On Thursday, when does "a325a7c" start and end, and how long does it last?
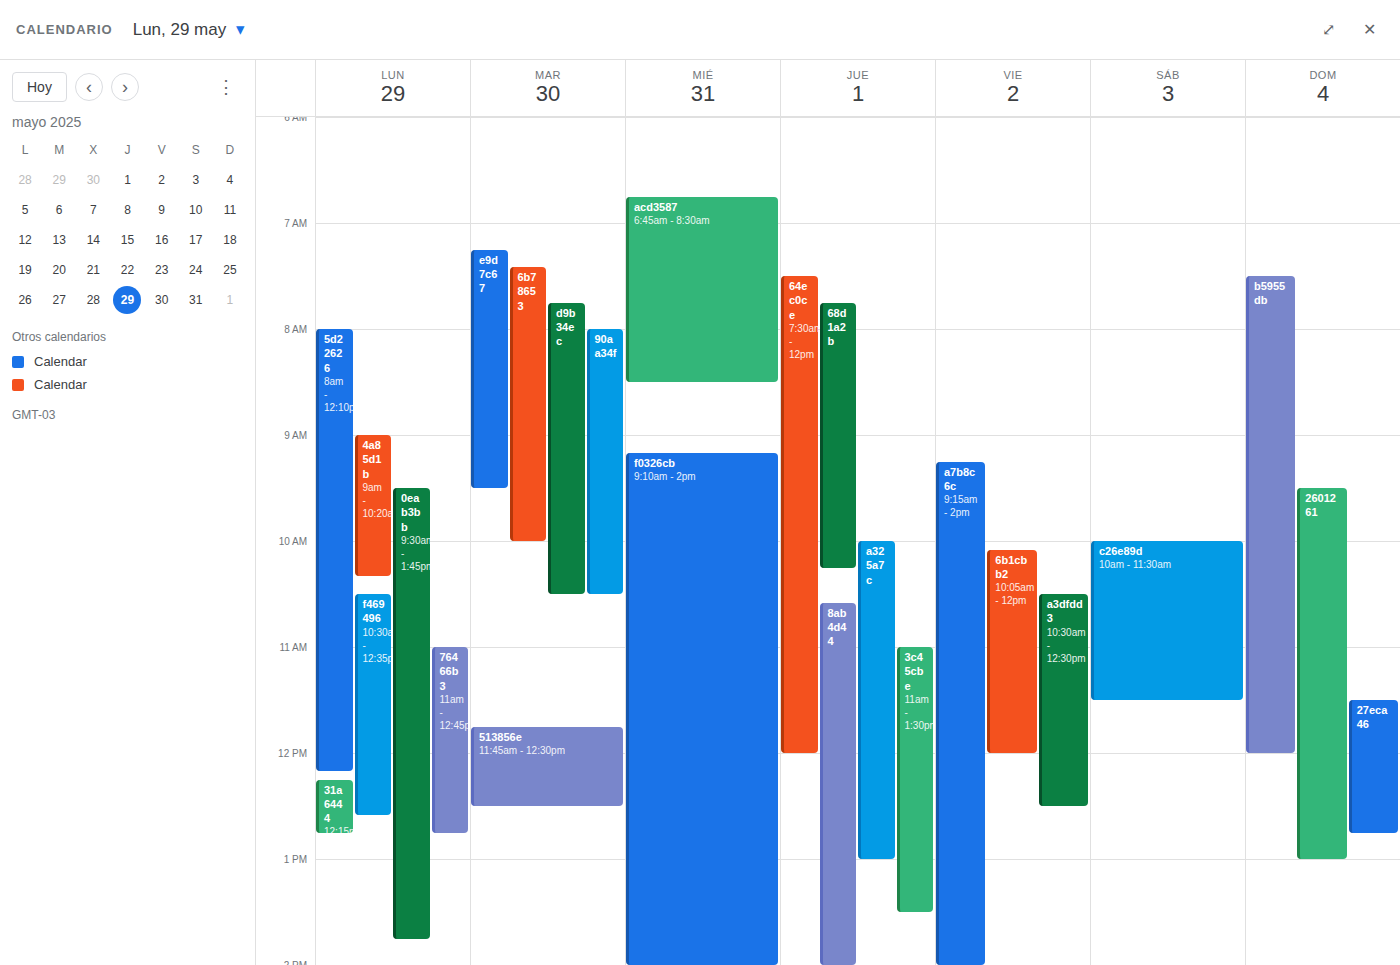
10:00 to 13:00, 3 hours